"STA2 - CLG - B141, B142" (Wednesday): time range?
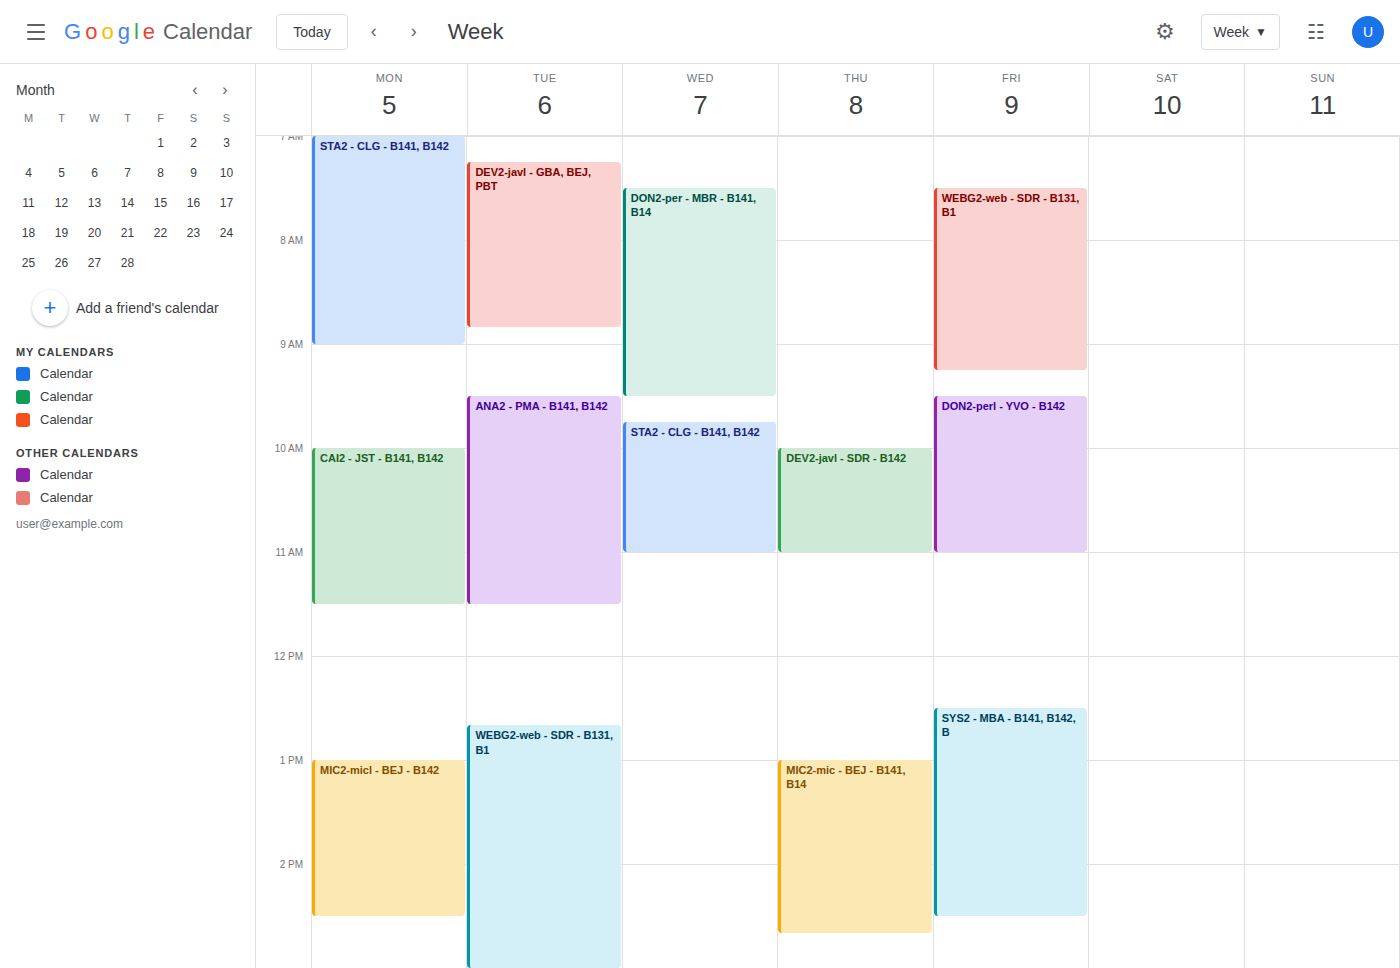
9:45 AM to 11:00 AM